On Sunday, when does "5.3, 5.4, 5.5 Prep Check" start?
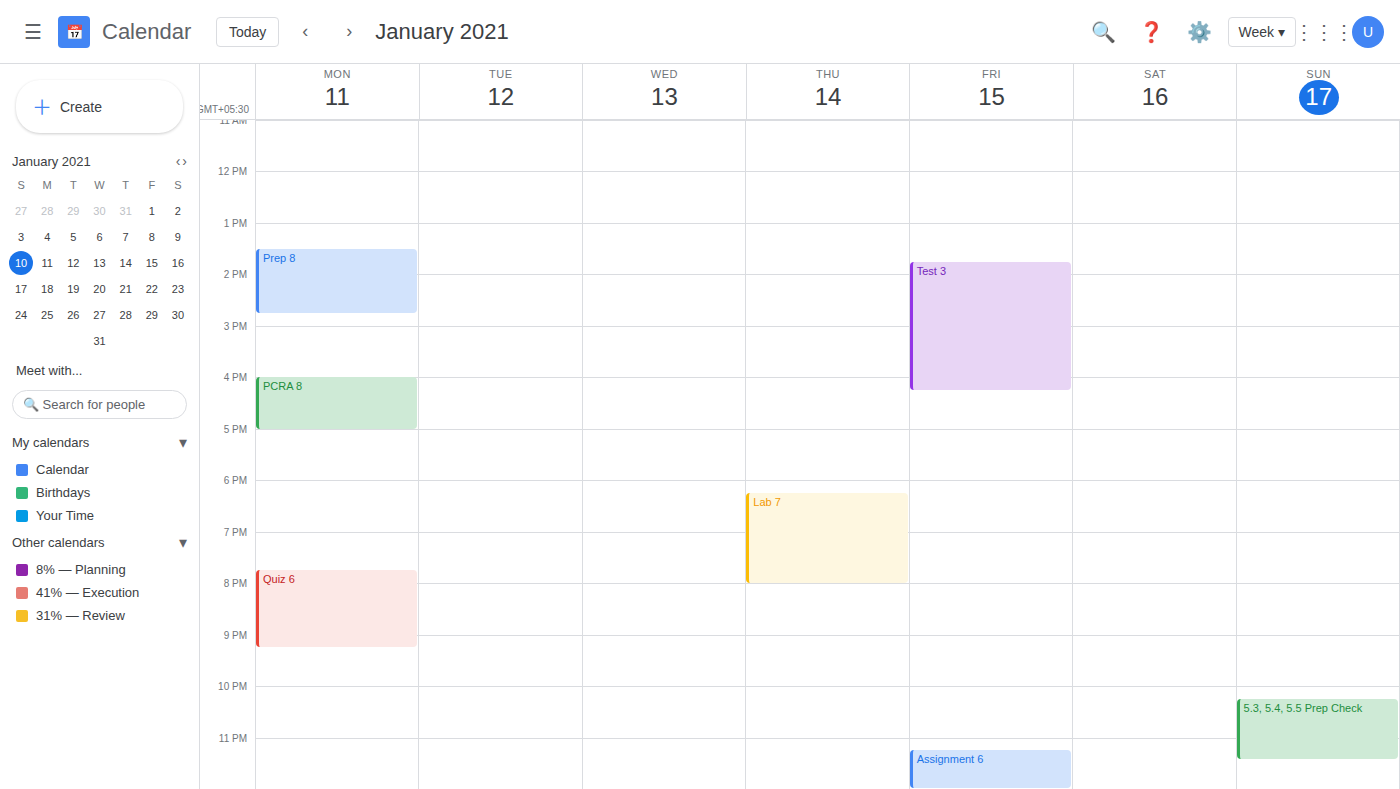
10:15 PM